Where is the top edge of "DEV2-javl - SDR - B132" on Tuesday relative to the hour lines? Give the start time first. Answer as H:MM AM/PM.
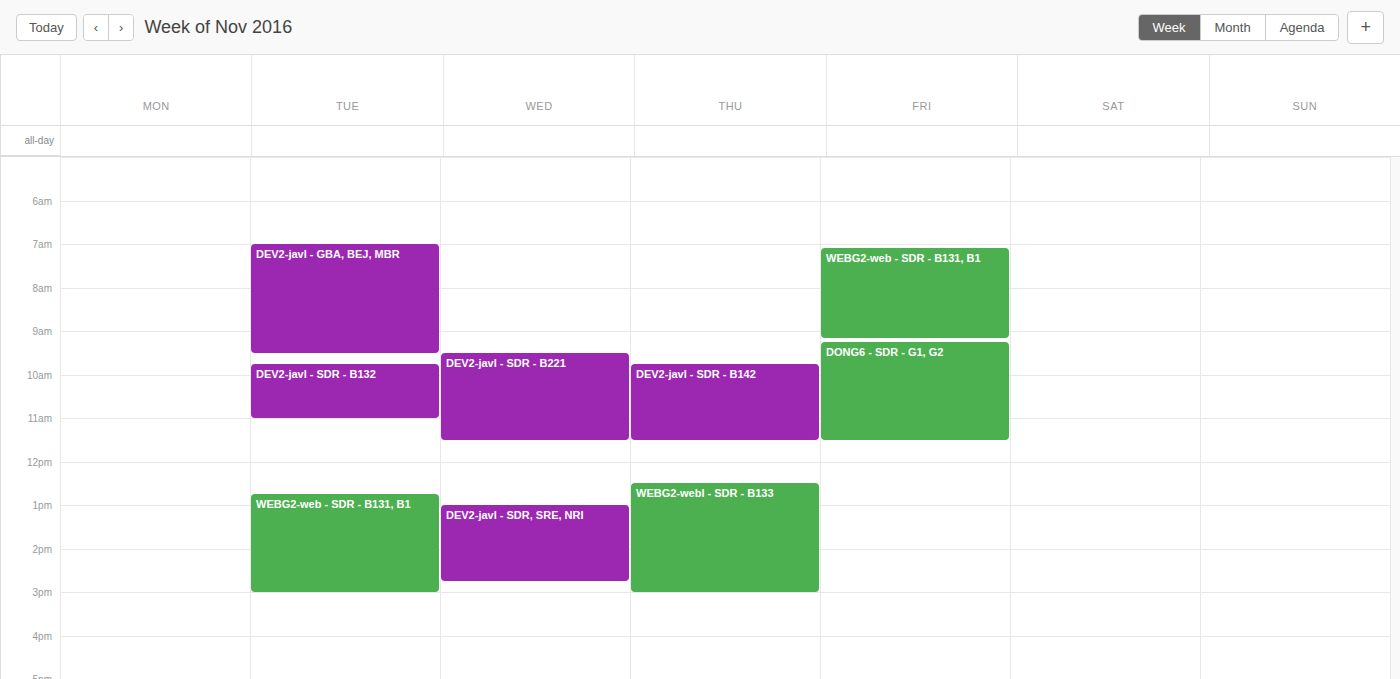
9:45 AM -- neither: three quarters of the way from the 9 AM line to the 10 AM line.